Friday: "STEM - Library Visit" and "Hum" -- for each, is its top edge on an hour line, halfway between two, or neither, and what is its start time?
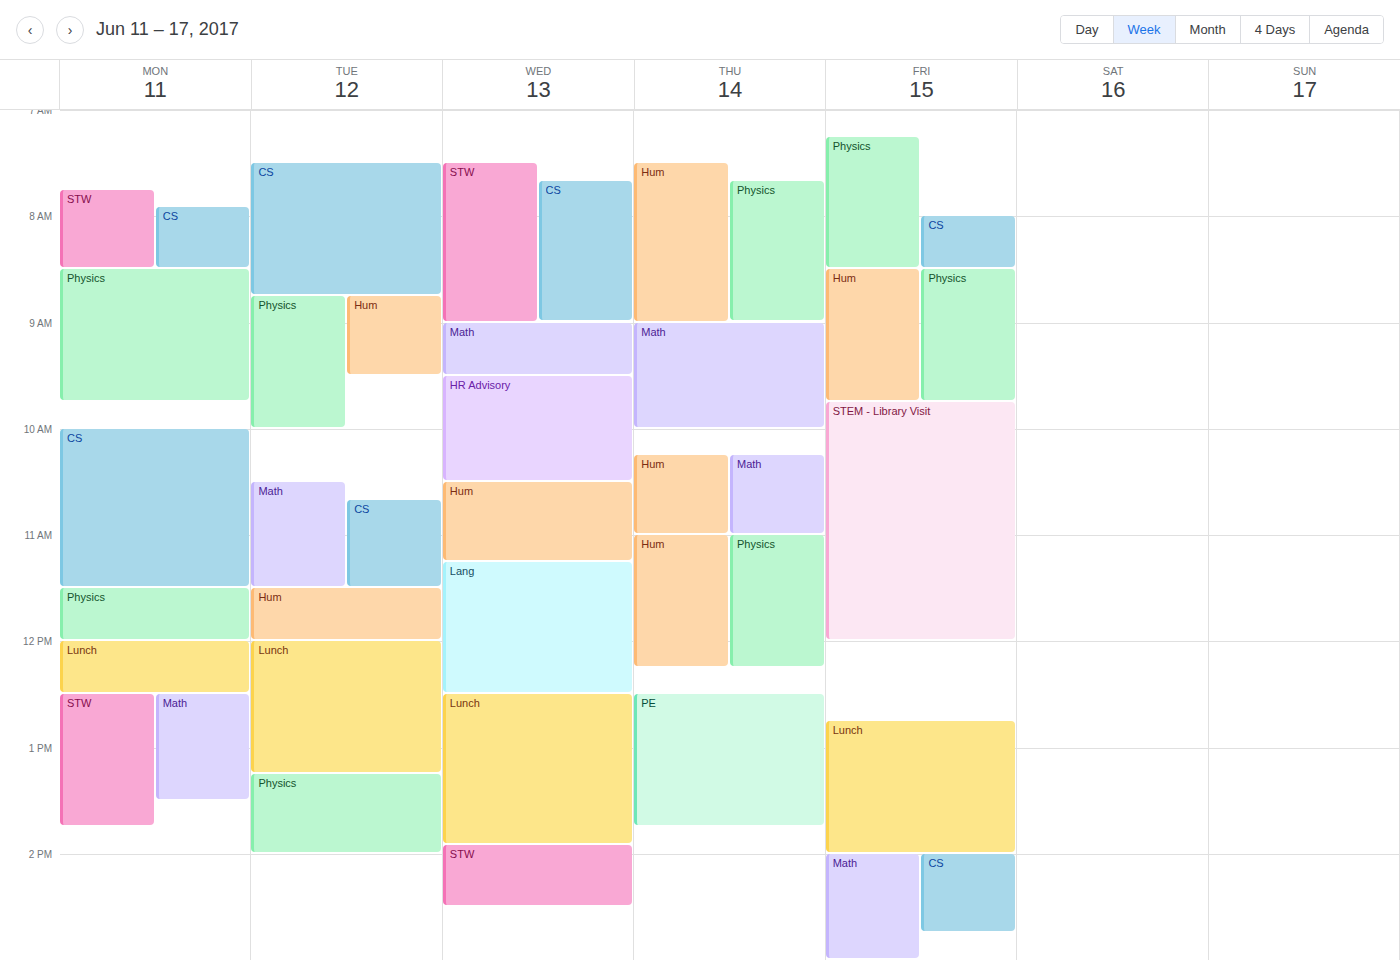
"STEM - Library Visit": 9:45 AM, neither: three quarters of the way from the 9 AM line to the 10 AM line. "Hum": 8:30 AM, halfway between the 8 AM and 9 AM lines.